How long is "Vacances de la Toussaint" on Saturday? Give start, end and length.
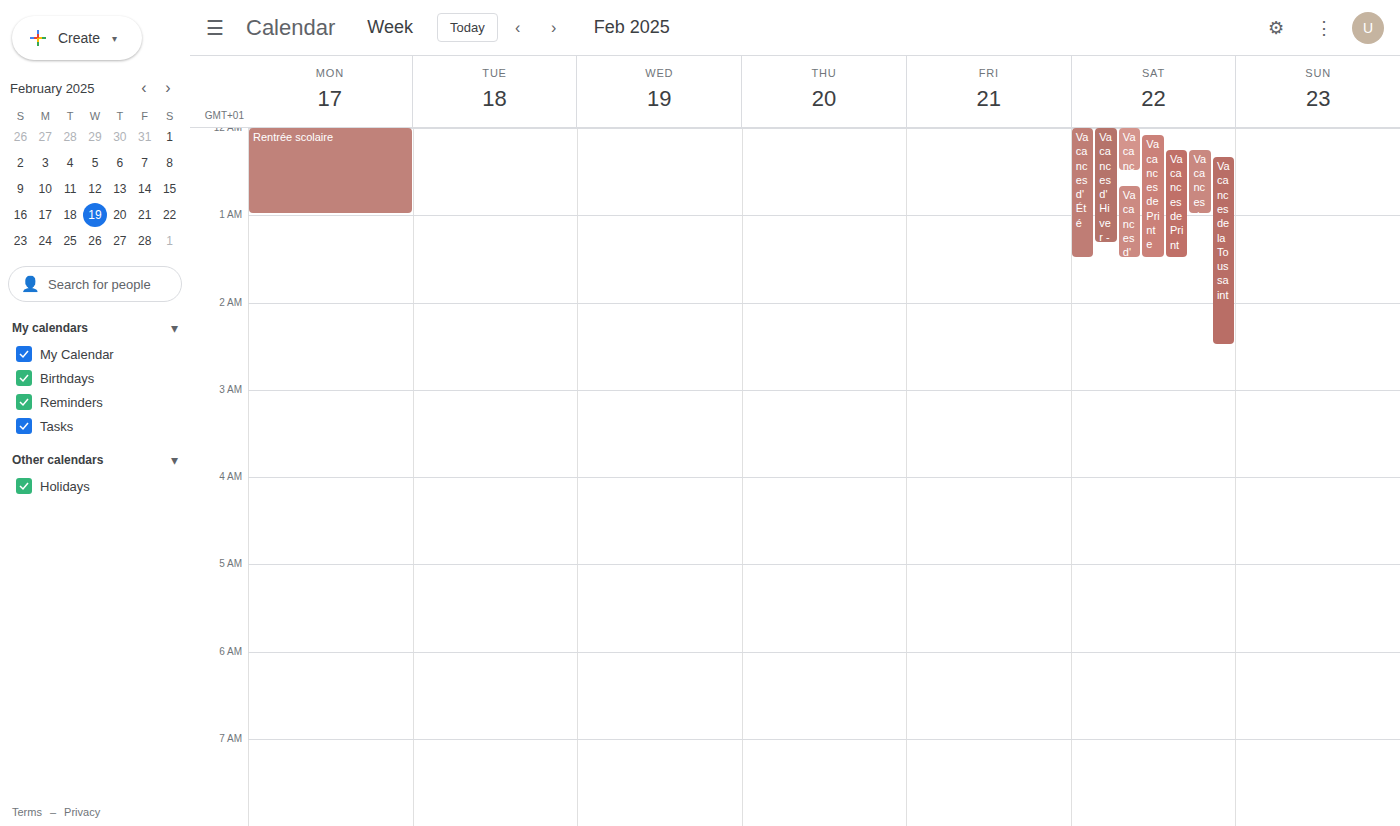
12:20 AM to 2:30 AM, 2 hours 10 minutes